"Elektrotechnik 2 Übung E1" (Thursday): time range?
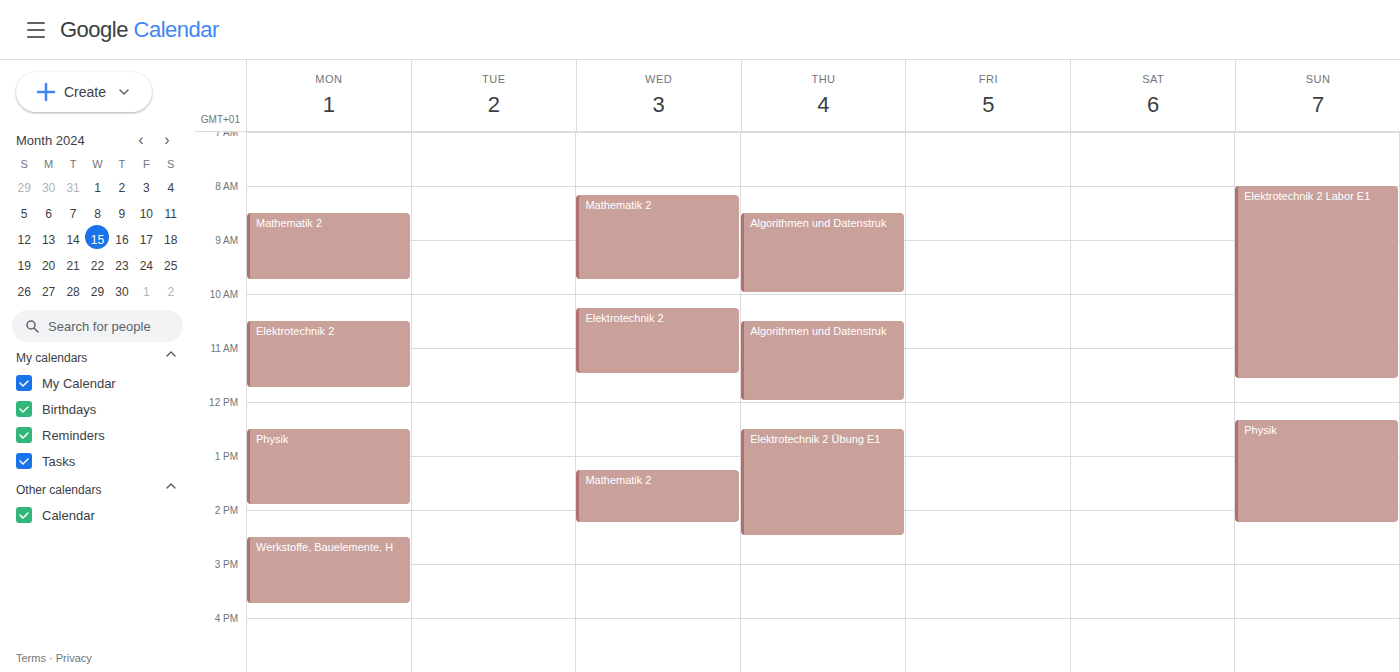
12:30 to 14:30